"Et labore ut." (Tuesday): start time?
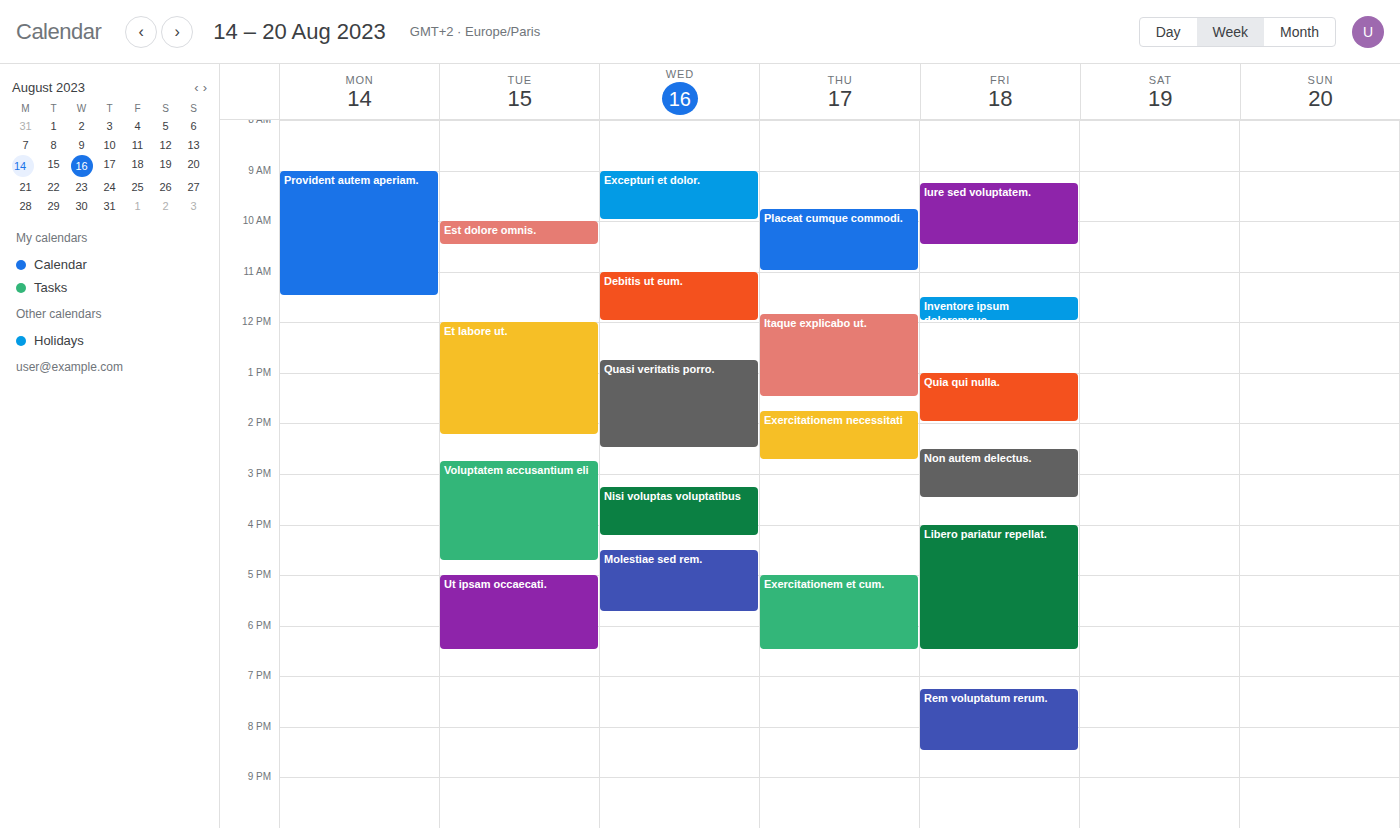
12:00